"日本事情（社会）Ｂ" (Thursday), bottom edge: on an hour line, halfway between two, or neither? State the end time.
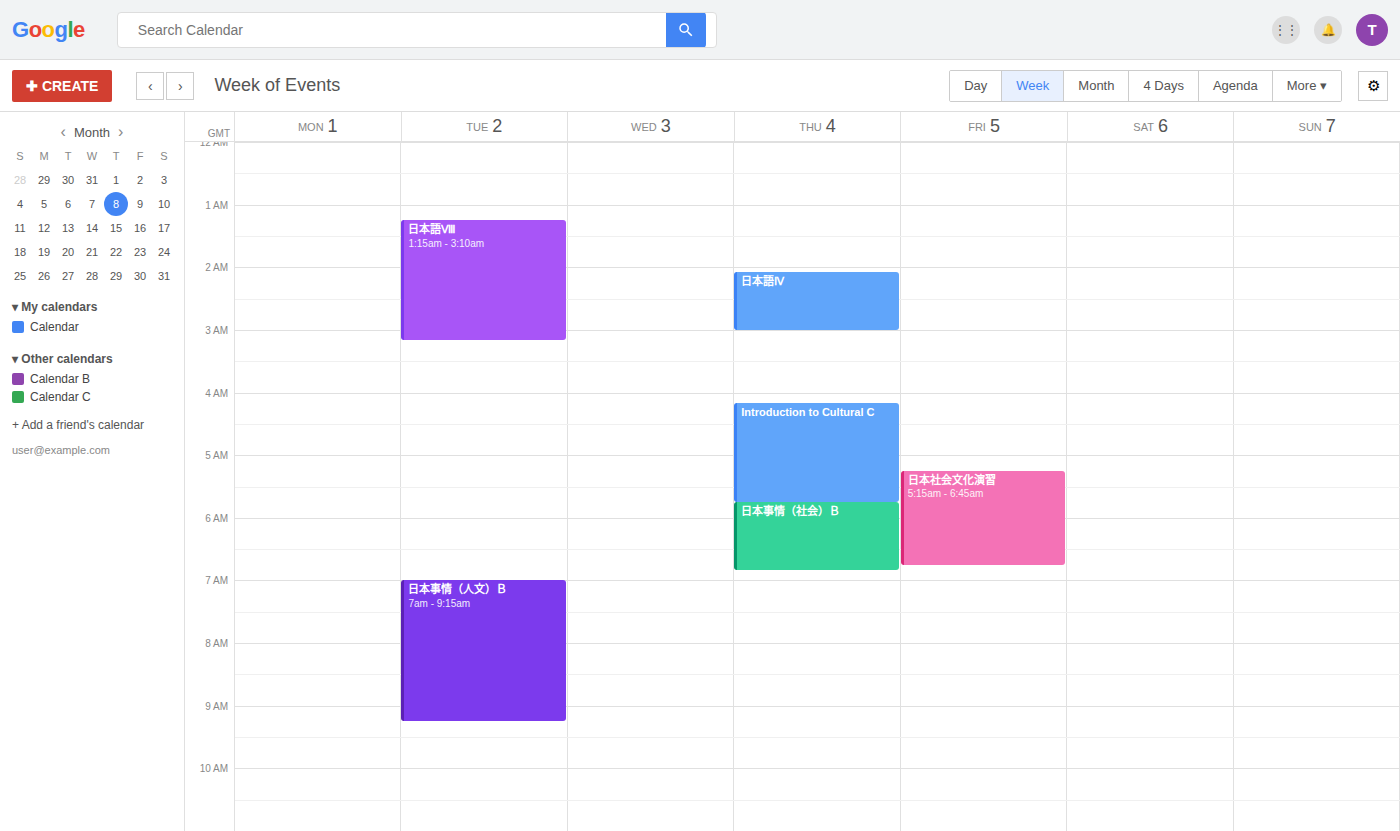
06:50 -- neither: 50 minutes below the 06:00 line and 10 minutes above the 07:00 line.